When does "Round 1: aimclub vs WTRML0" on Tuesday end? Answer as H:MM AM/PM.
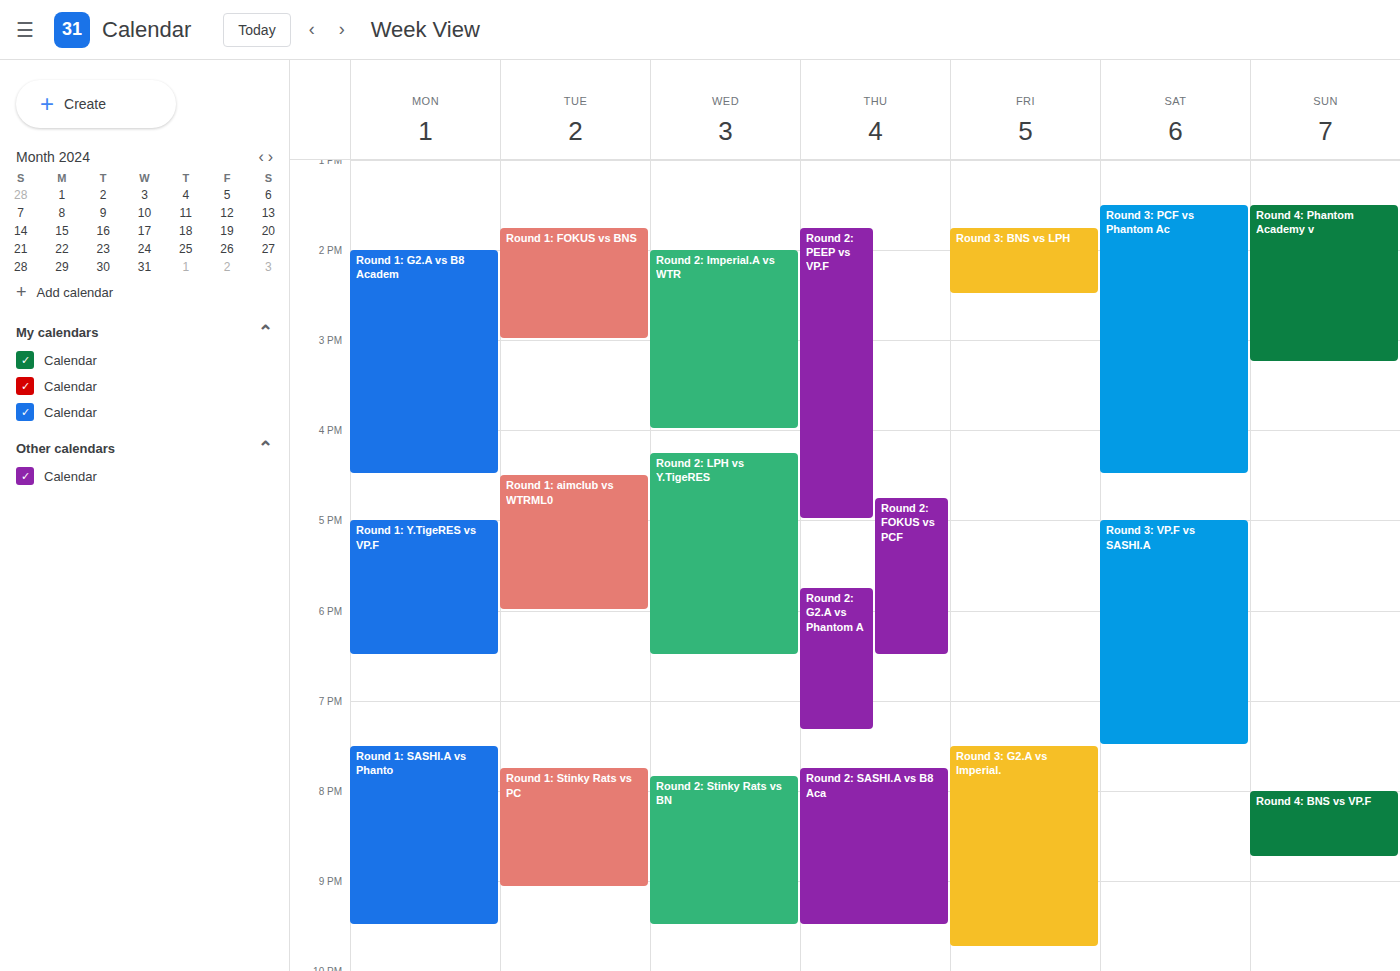
6:00 PM